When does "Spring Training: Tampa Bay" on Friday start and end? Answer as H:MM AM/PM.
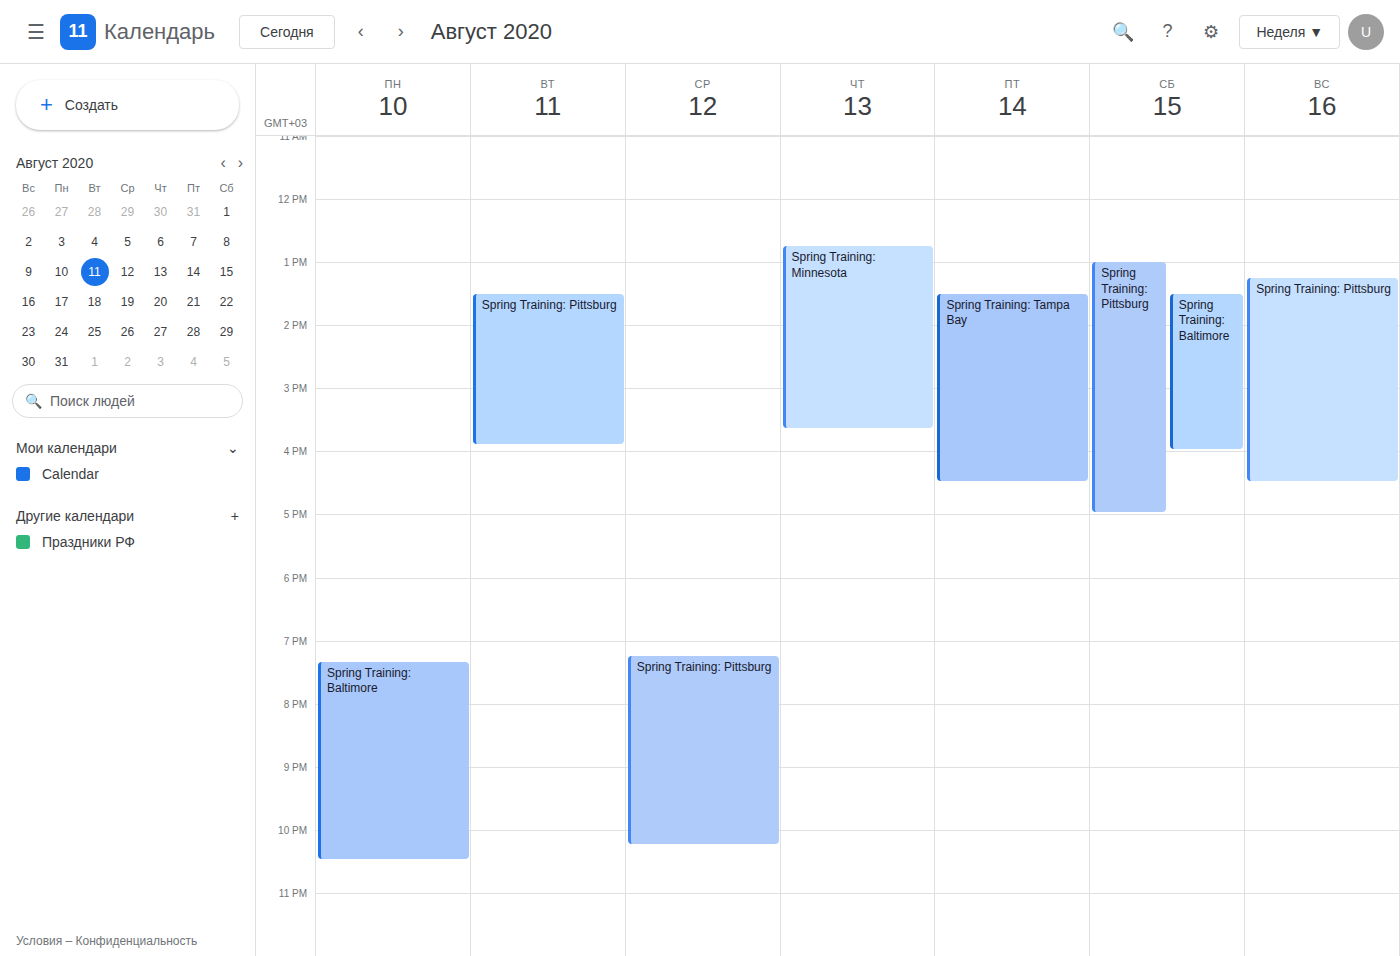
1:30 PM to 4:30 PM